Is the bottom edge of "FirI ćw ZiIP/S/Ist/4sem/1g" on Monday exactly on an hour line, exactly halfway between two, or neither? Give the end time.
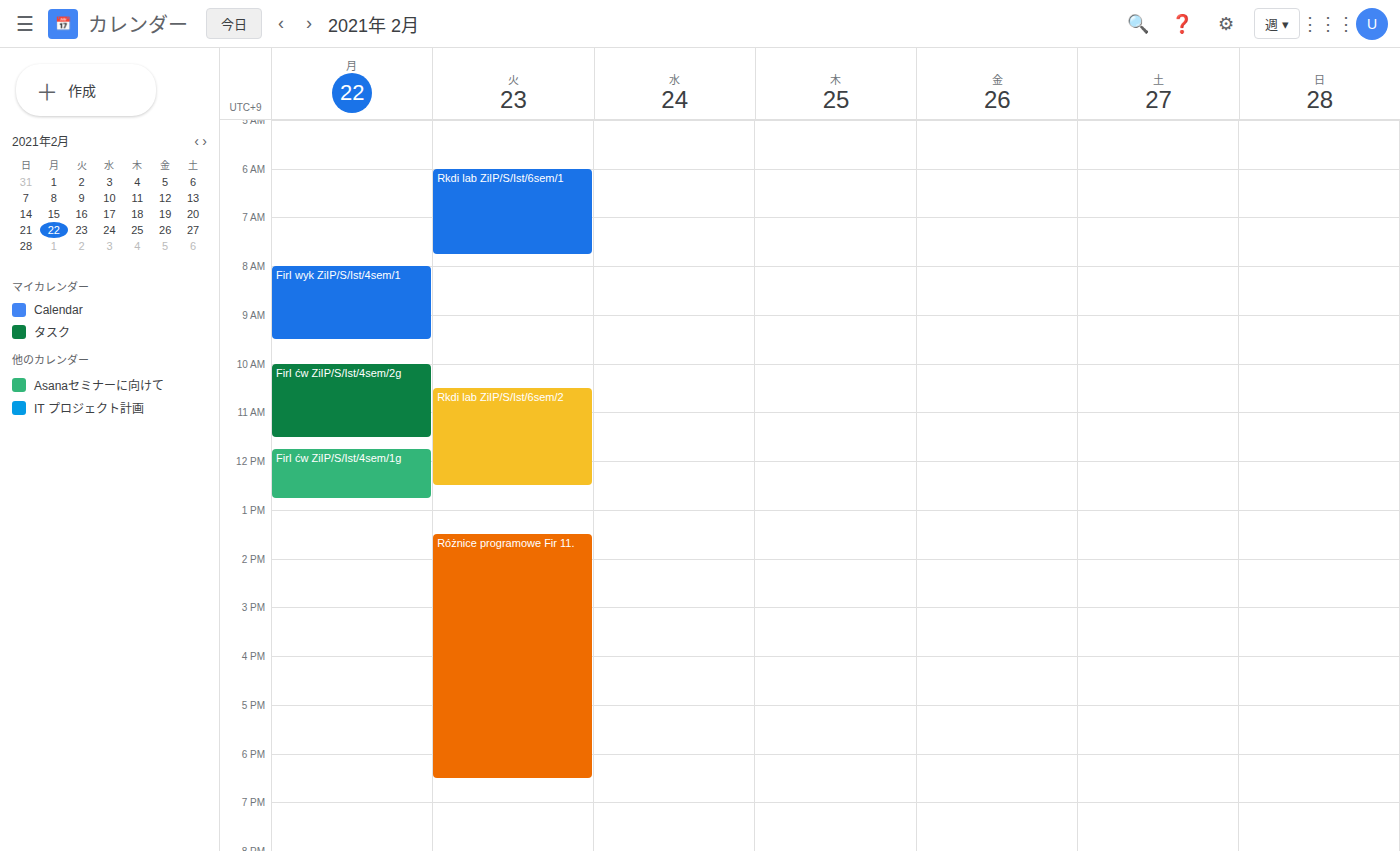
12:45 PM -- neither: three quarters of the way from the 12 PM line to the 1 PM line.